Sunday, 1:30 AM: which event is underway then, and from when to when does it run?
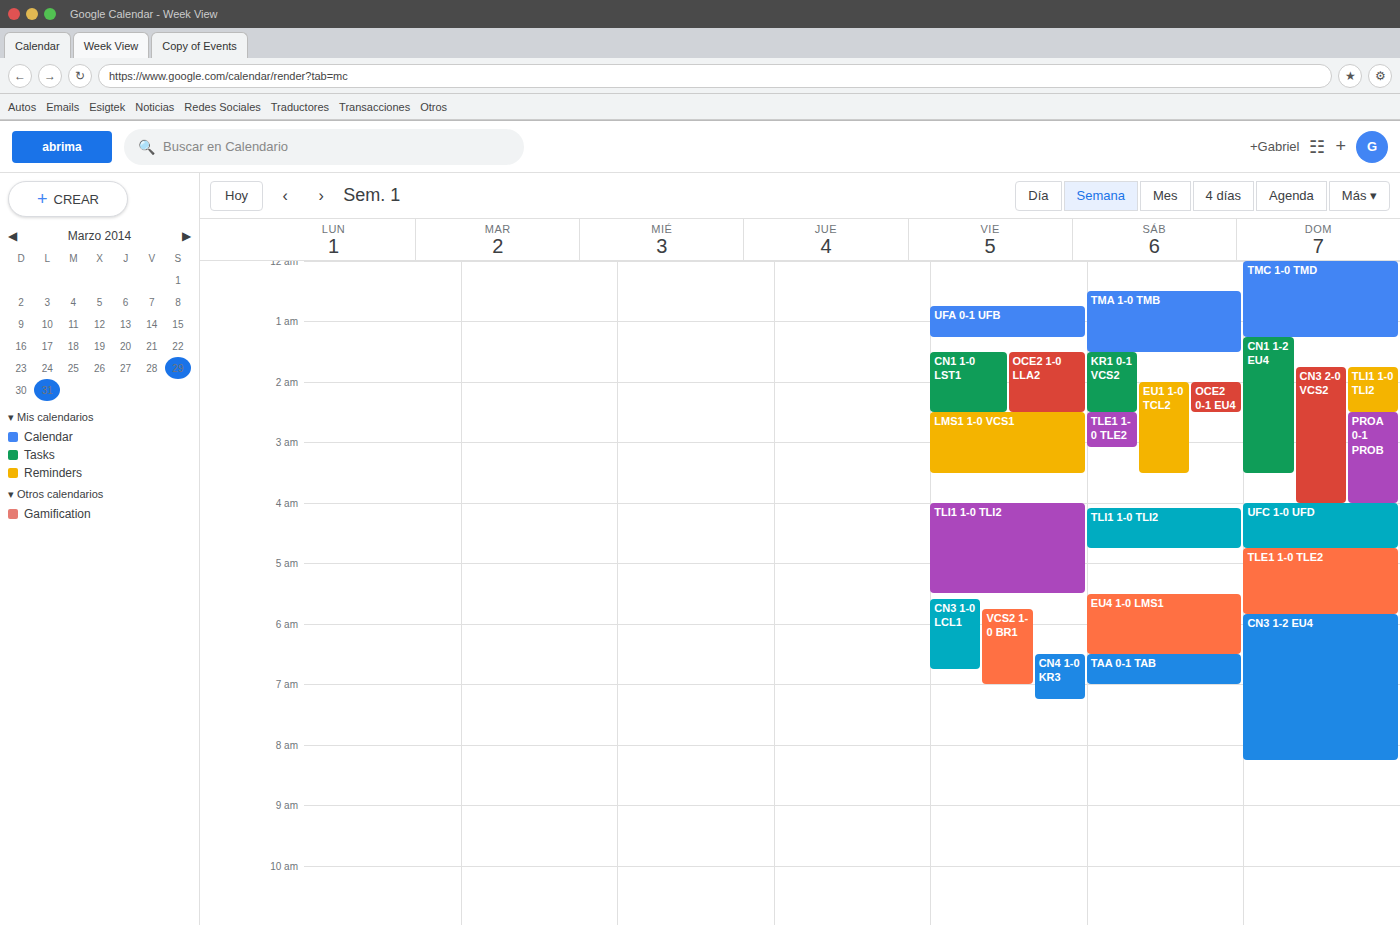
"CN1 1-2 EU4", 1:15 AM to 3:30 AM